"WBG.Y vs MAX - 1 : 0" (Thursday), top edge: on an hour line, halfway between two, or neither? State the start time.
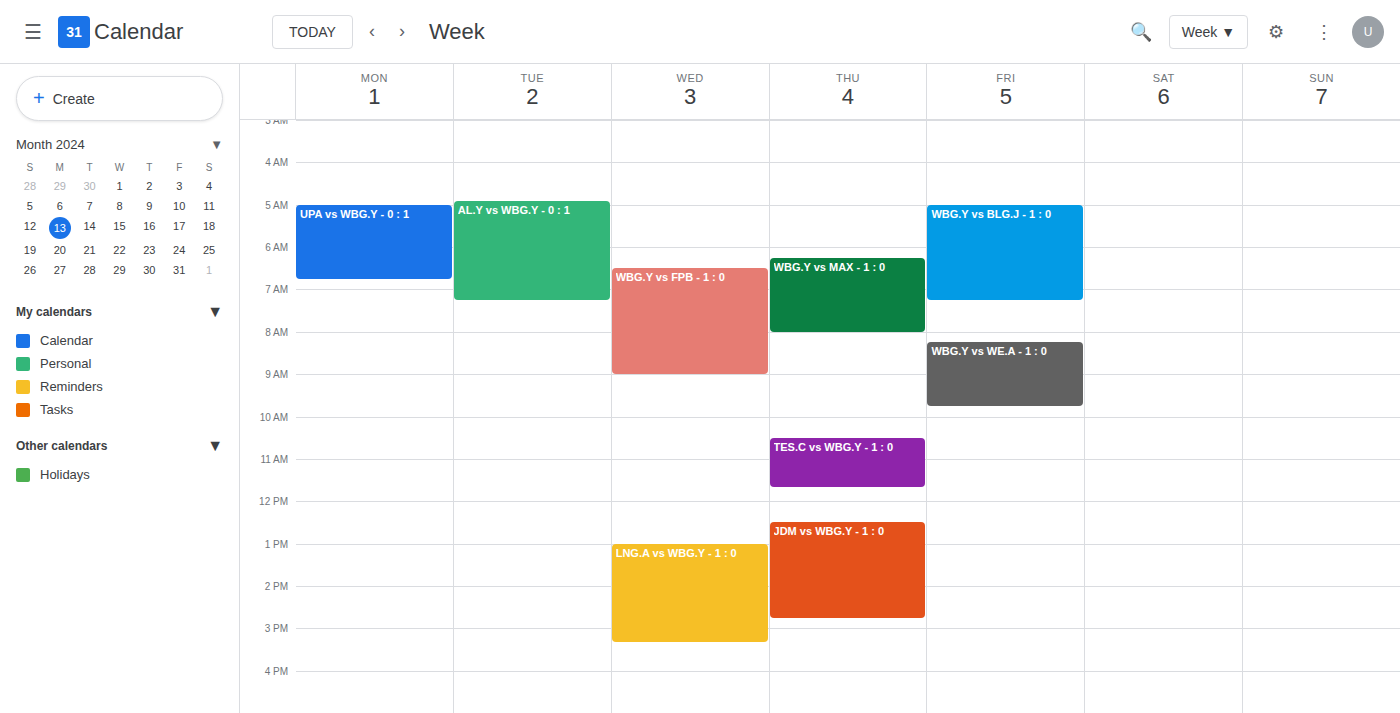
6:15 AM -- neither: a quarter of the way from the 6 AM line to the 7 AM line.